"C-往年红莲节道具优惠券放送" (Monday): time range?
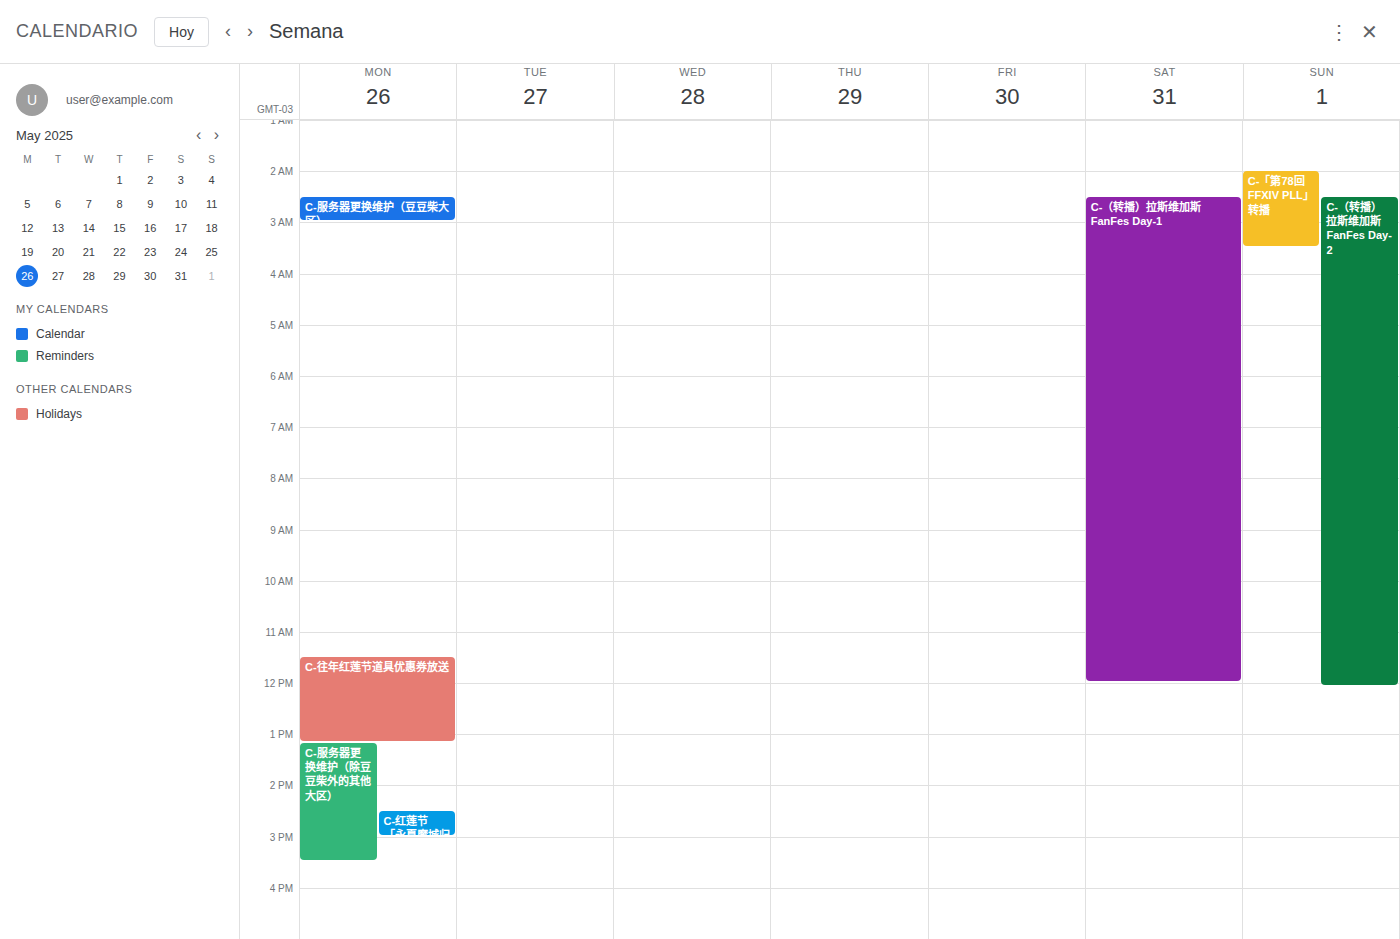
11:30 AM to 1:10 PM